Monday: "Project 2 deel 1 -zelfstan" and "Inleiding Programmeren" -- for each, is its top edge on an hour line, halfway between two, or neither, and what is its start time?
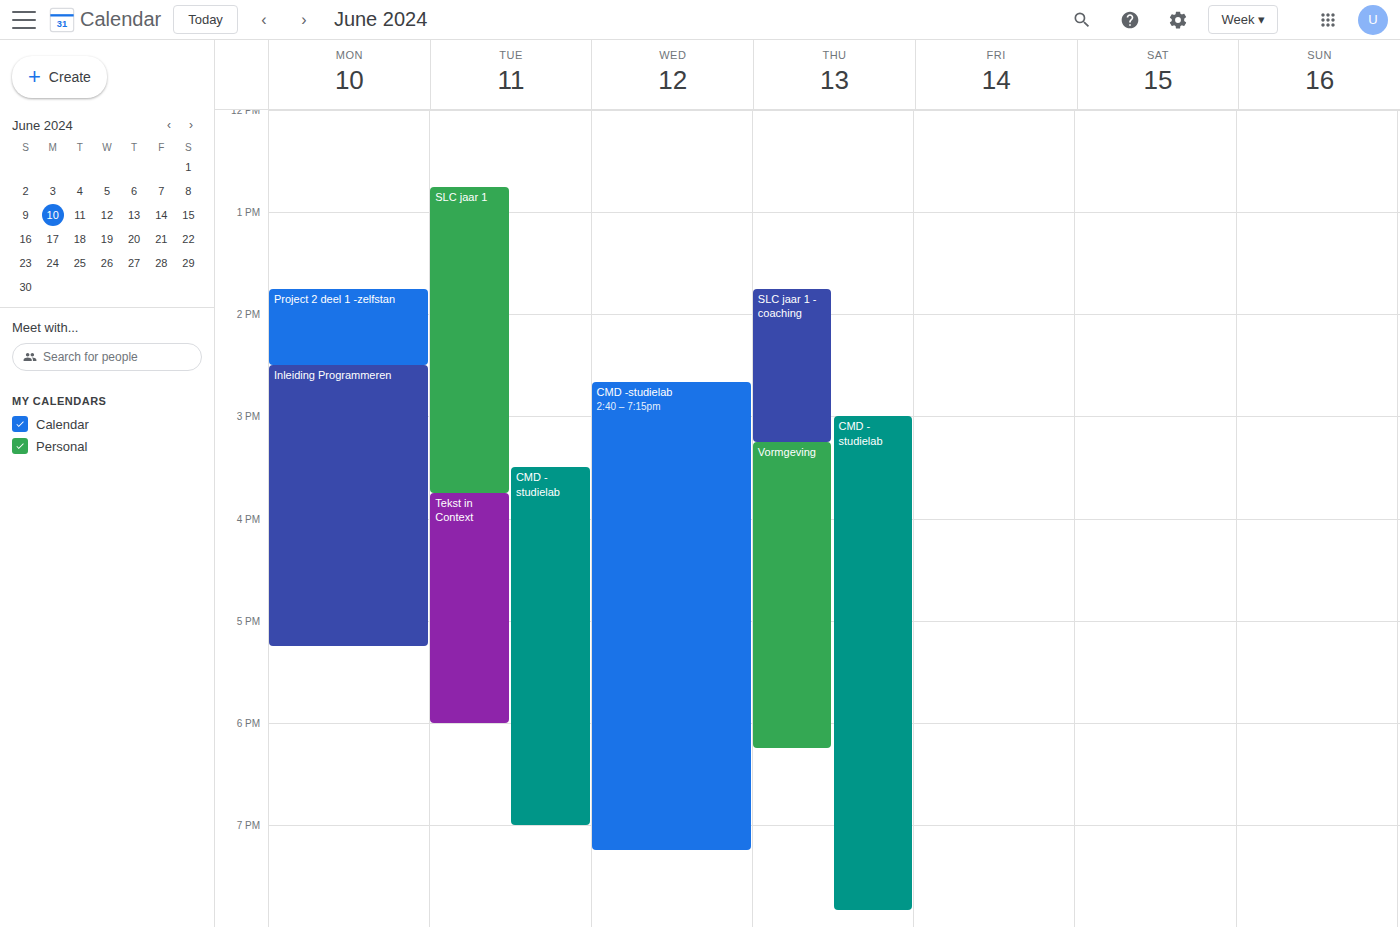
"Project 2 deel 1 -zelfstan": 1:45 PM, neither: three quarters of the way from the 1 PM line to the 2 PM line. "Inleiding Programmeren": 2:30 PM, halfway between the 2 PM and 3 PM lines.